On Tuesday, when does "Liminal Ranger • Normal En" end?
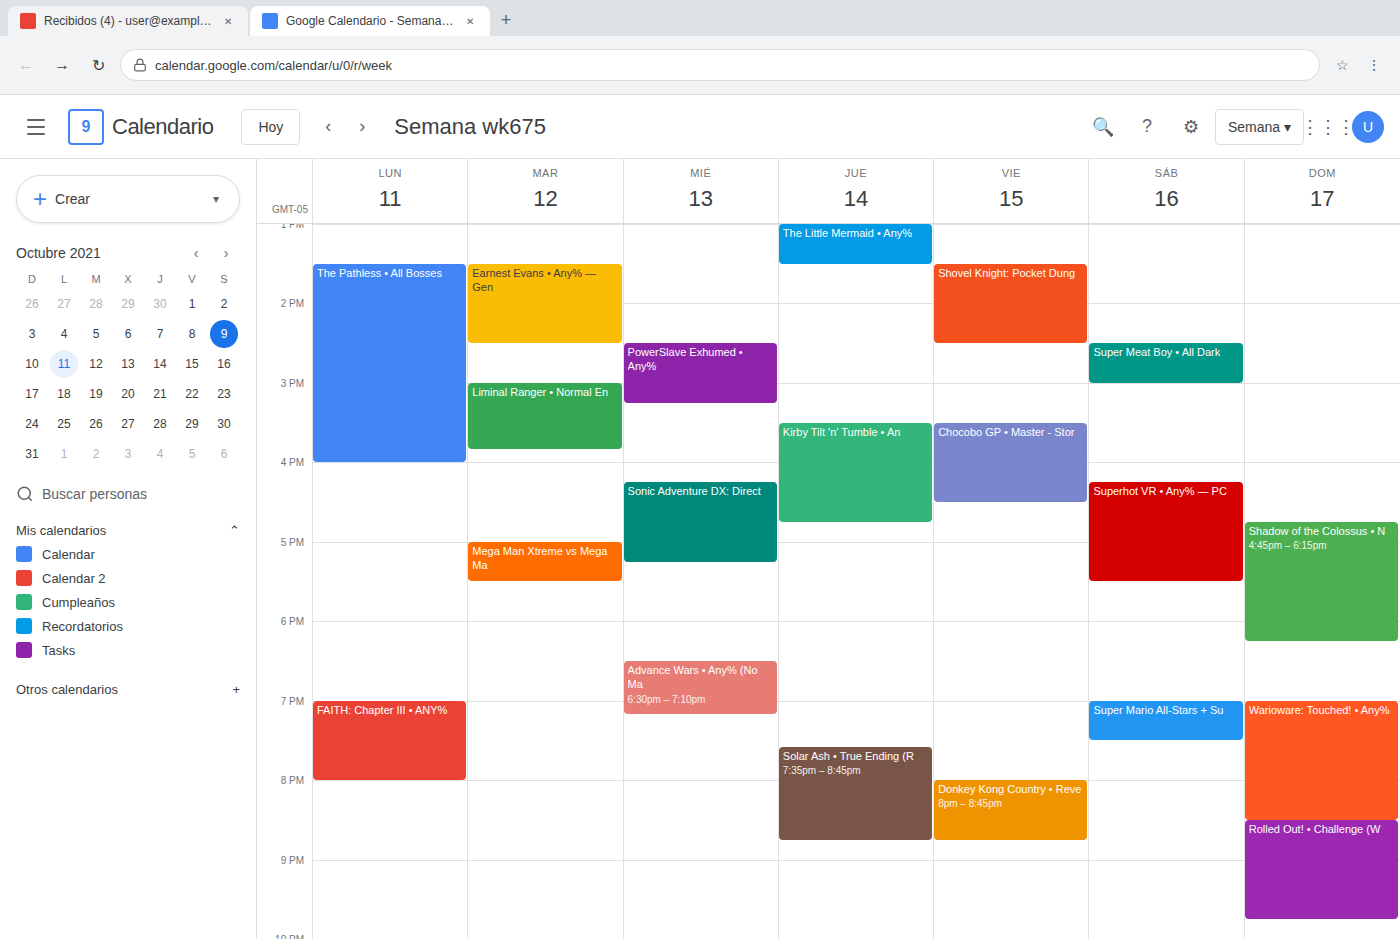
15:50